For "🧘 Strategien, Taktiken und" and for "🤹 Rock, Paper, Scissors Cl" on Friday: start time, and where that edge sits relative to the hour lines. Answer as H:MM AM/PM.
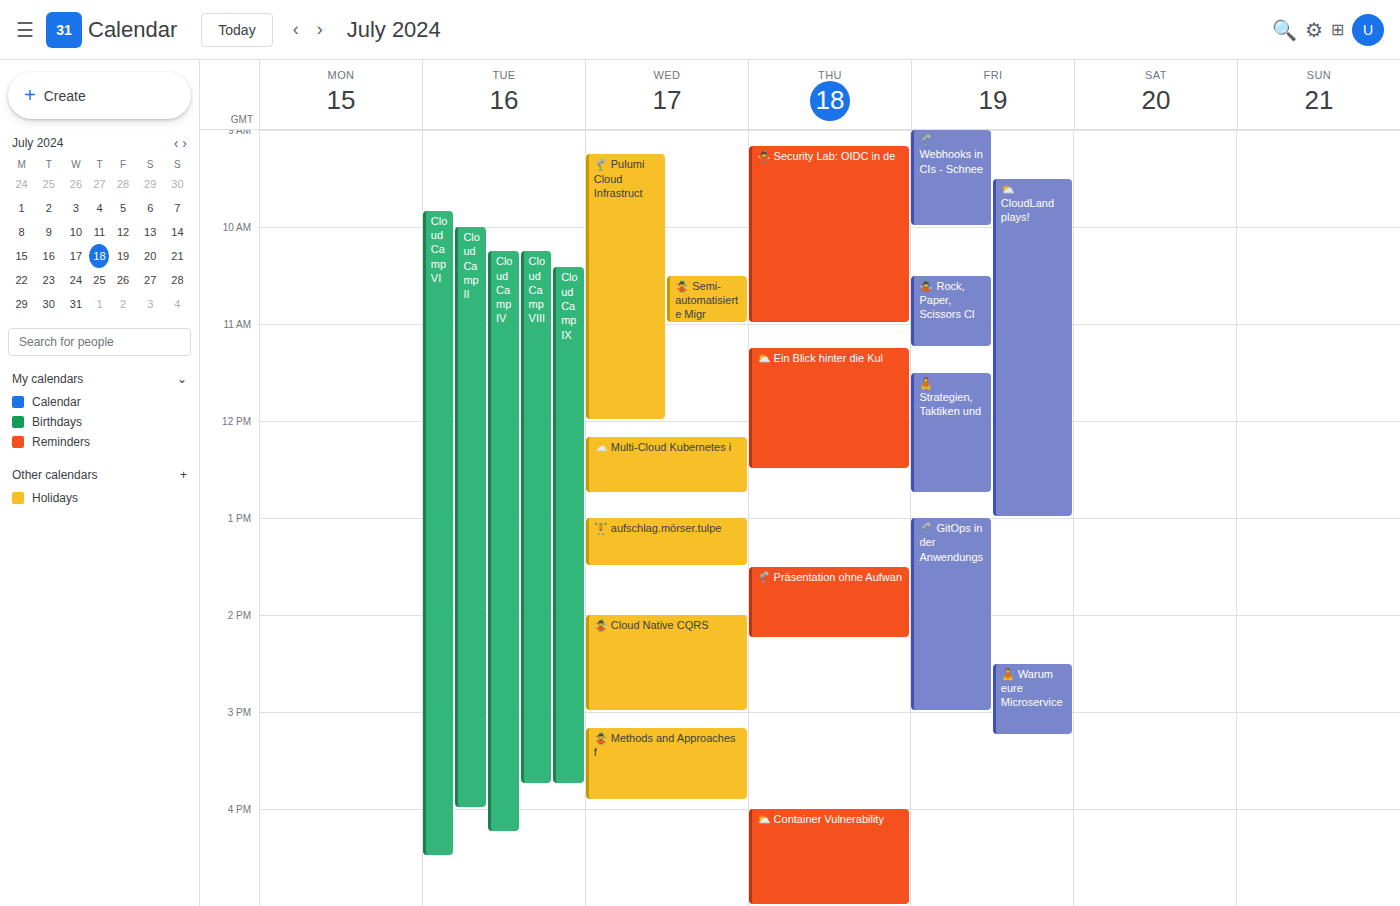
"🧘 Strategien, Taktiken und": 11:30 AM, halfway between the 11 AM and 12 PM lines. "🤹 Rock, Paper, Scissors Cl": 10:30 AM, halfway between the 10 AM and 11 AM lines.